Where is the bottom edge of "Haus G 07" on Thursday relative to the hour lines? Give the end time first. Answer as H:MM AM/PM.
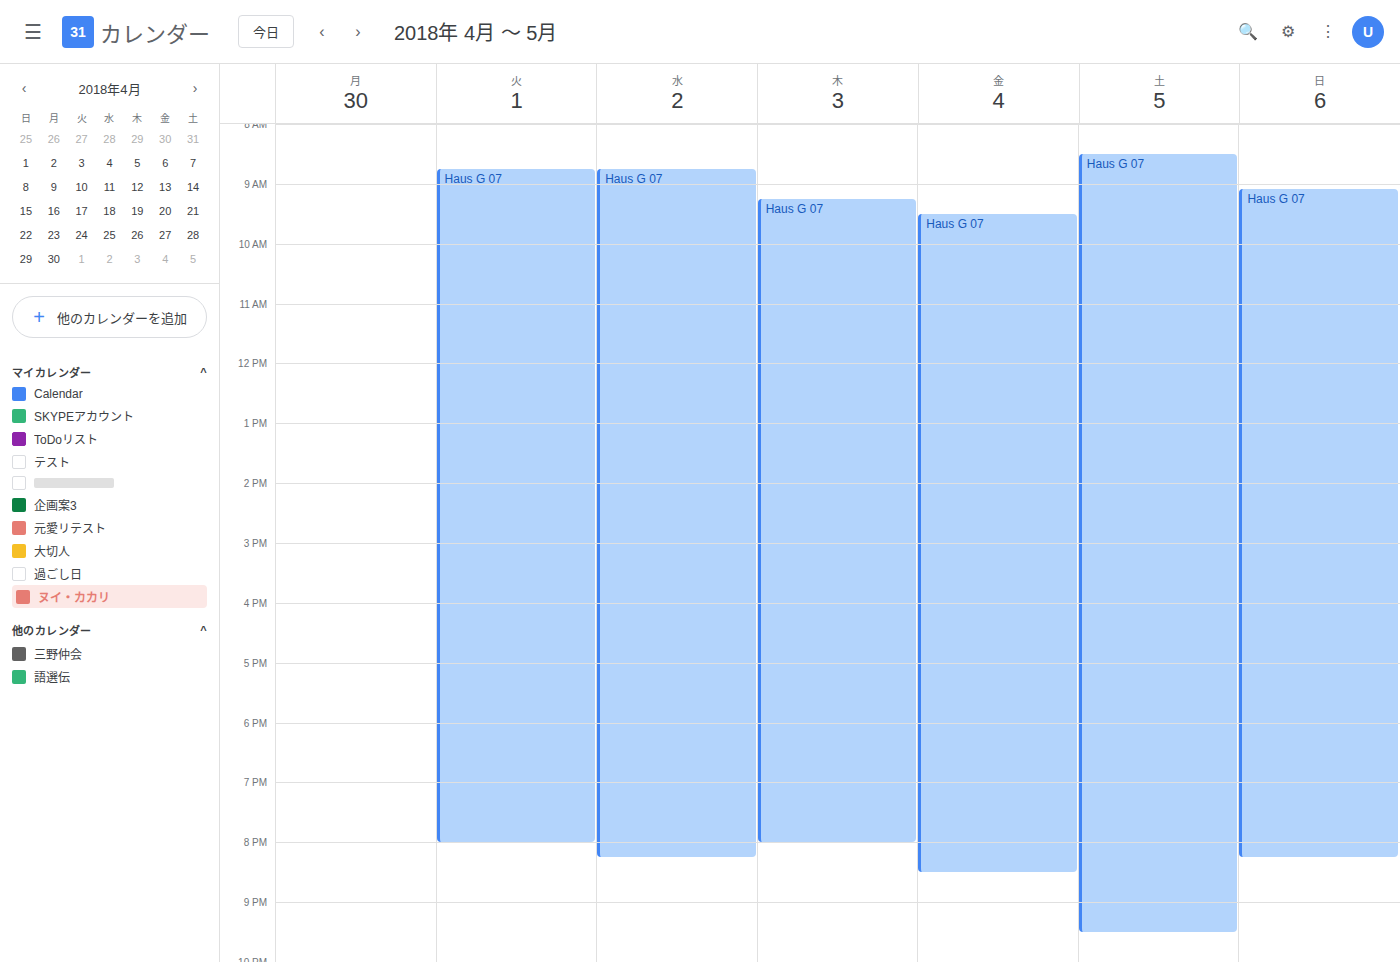
8:00 PM -- exactly on the 8 PM line.